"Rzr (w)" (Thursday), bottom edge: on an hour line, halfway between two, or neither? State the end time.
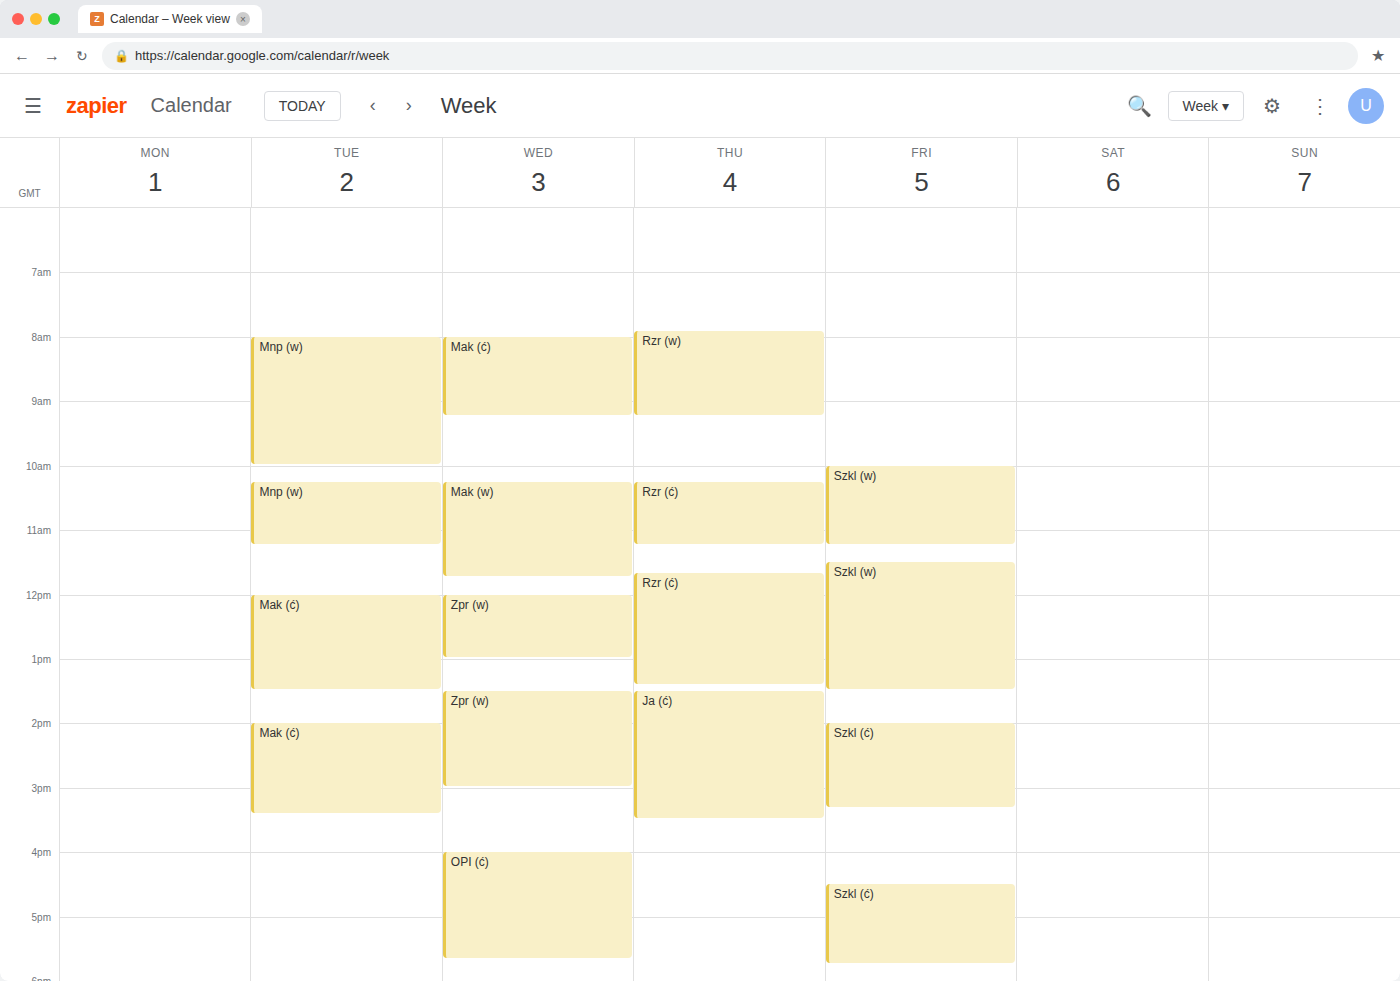
9:15 AM -- neither: a quarter of the way from the 9 AM line to the 10 AM line.